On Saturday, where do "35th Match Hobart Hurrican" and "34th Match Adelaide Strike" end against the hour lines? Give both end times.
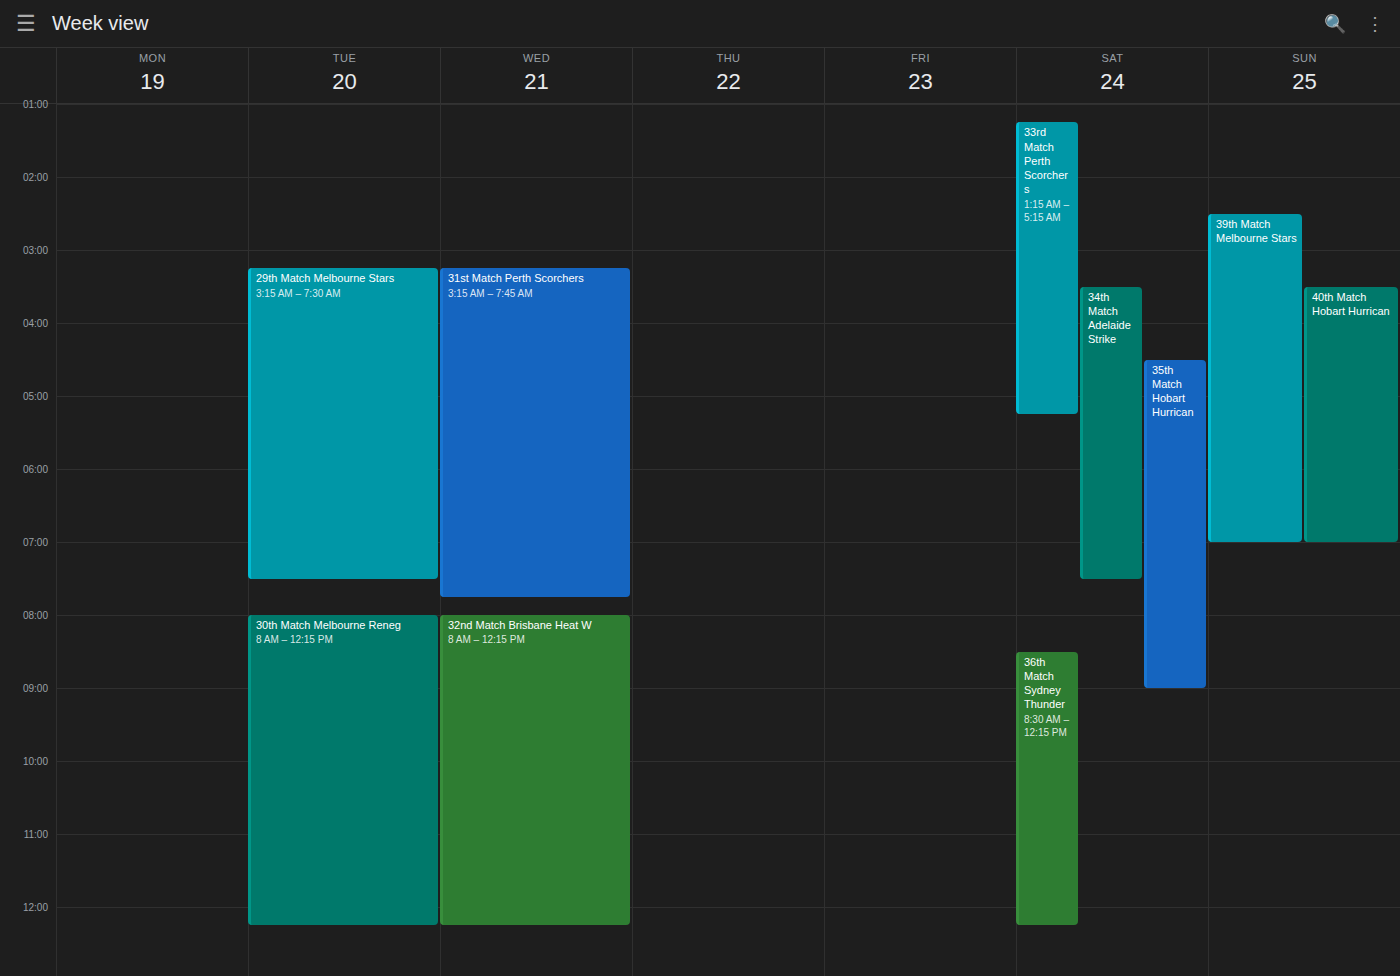
"35th Match Hobart Hurrican": 9:00 AM, exactly on the 9 AM line. "34th Match Adelaide Strike": 7:30 AM, halfway between the 7 AM and 8 AM lines.